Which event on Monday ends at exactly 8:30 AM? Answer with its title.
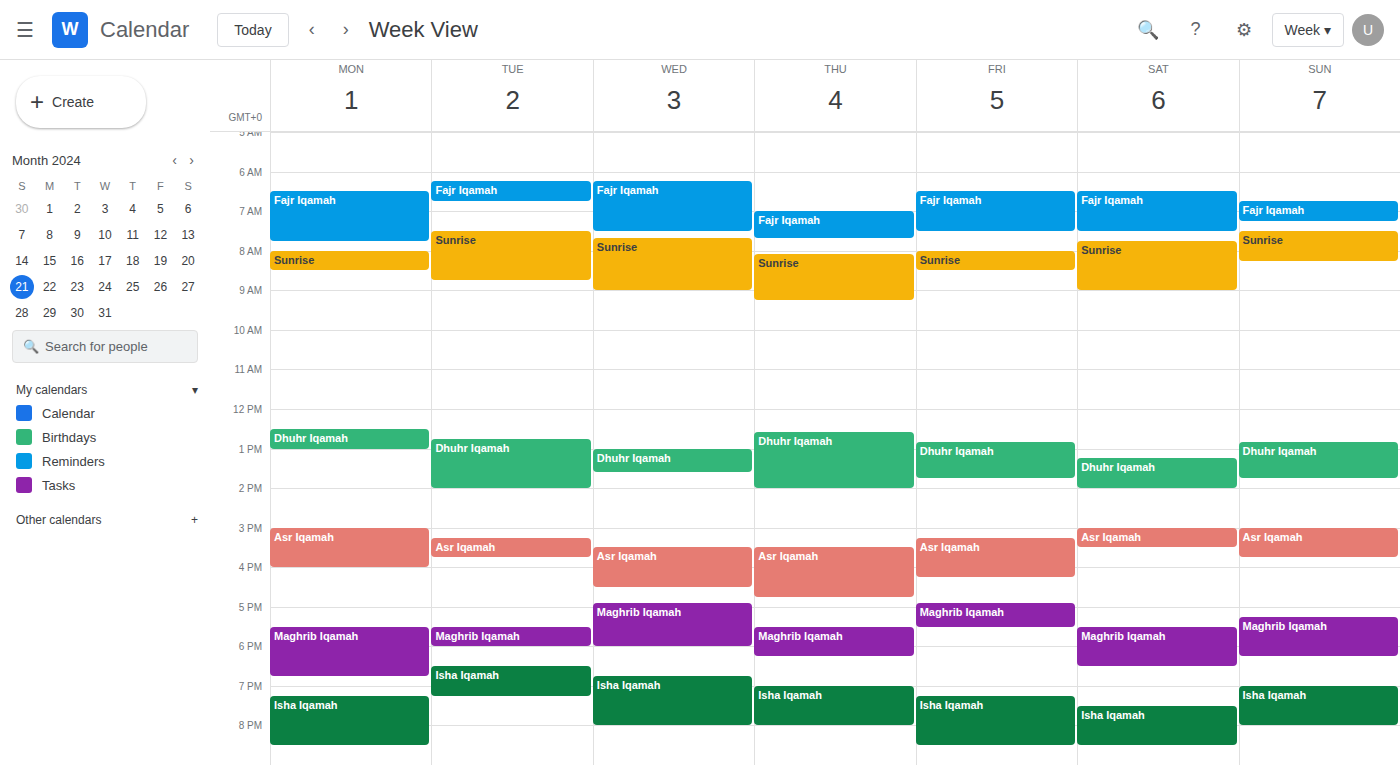
"Sunrise"